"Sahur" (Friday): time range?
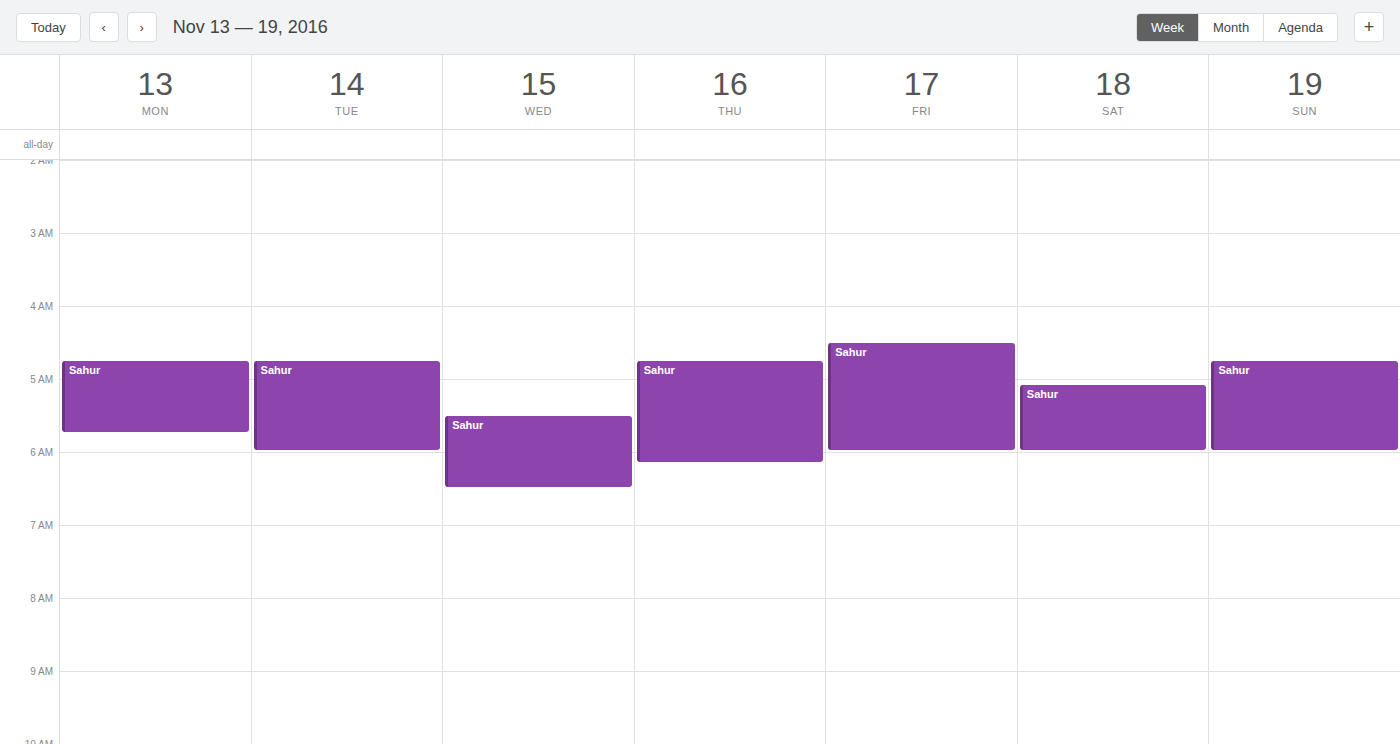
4:30 AM to 6:00 AM